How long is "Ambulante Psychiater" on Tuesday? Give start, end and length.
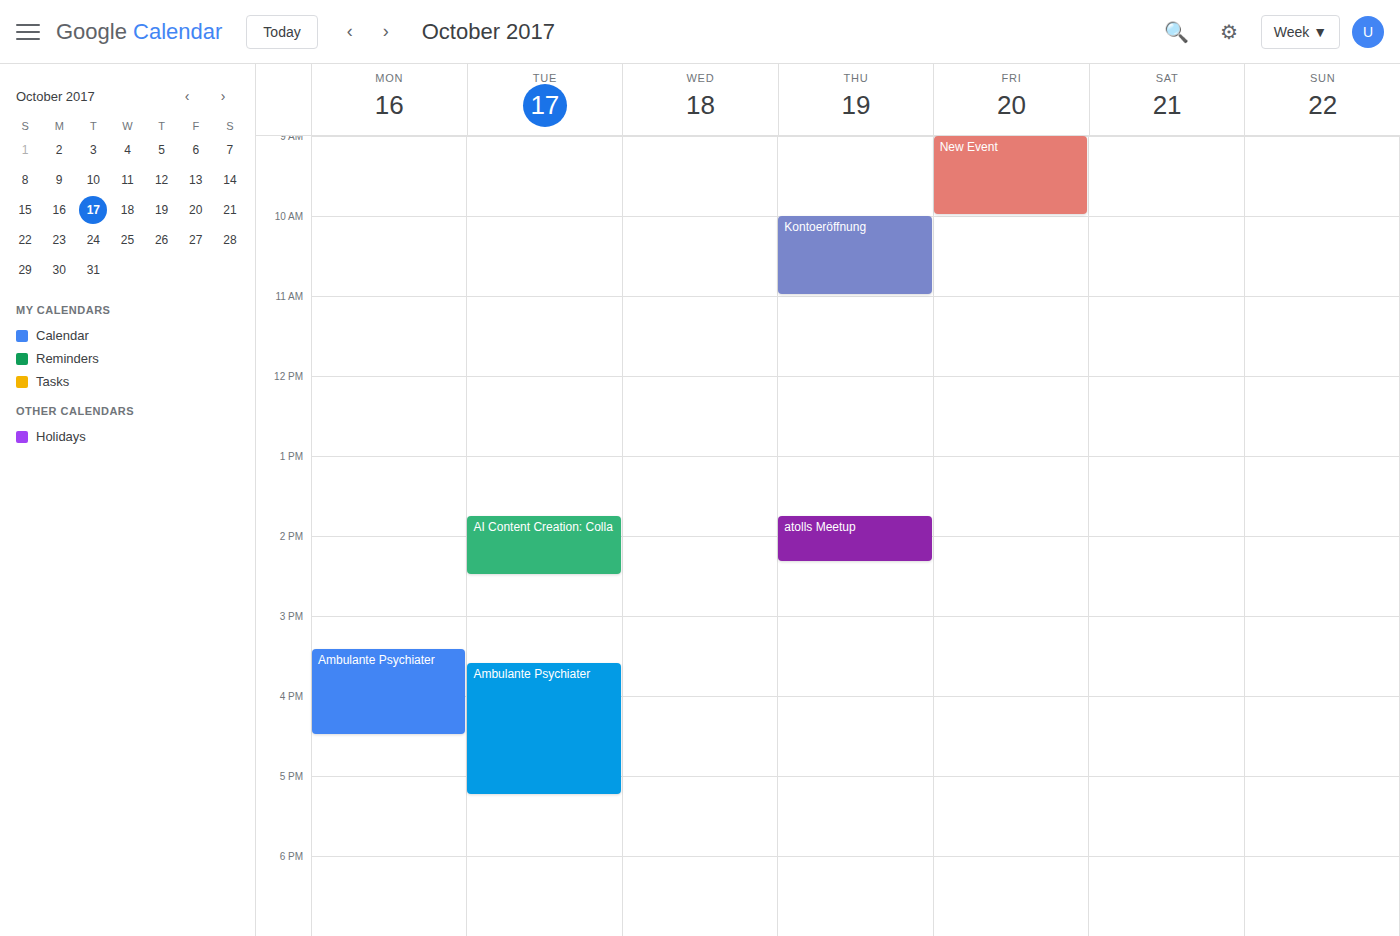
3:35 PM to 5:15 PM, 1 hour 40 minutes